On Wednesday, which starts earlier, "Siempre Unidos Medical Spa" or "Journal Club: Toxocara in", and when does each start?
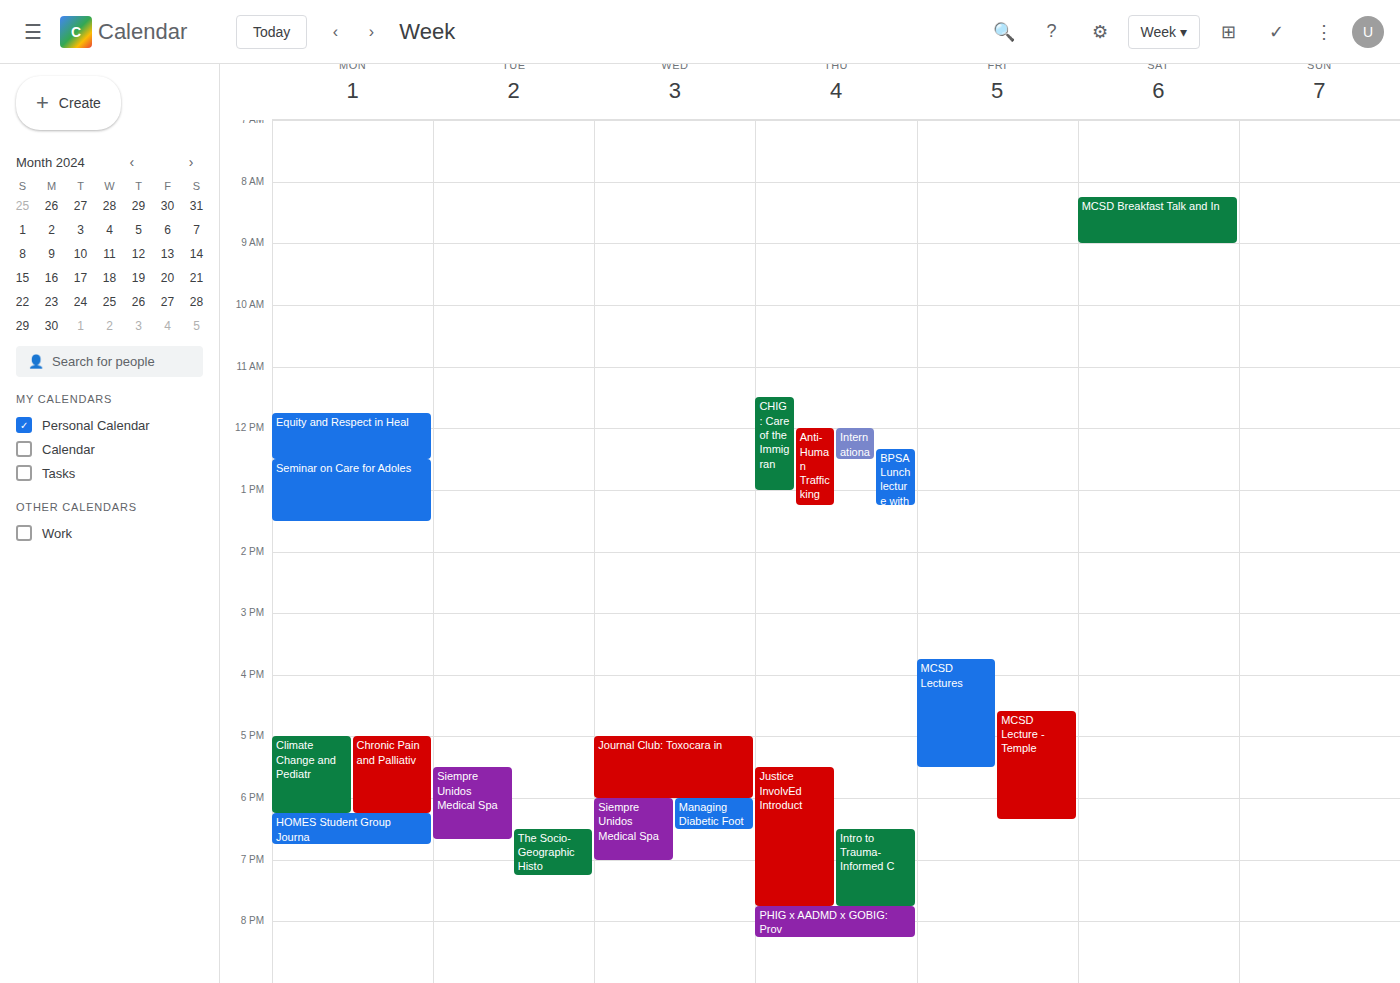
"Journal Club: Toxocara in" 5:00 PM; "Siempre Unidos Medical Spa" 6:00 PM.